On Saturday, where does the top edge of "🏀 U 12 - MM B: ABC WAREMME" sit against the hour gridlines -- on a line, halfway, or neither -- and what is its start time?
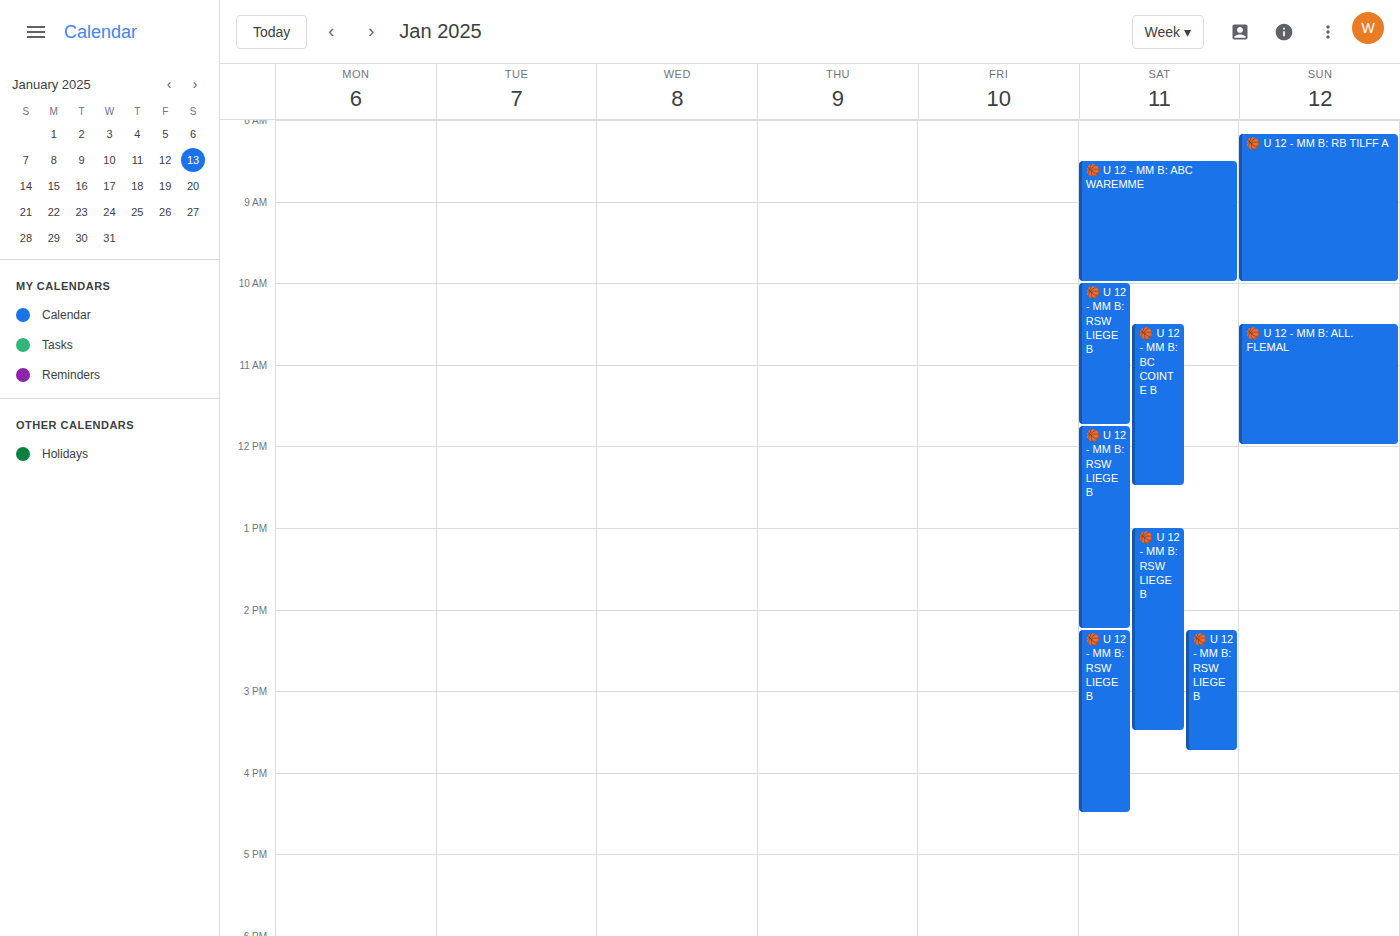
8:30 AM -- halfway between the 8 AM and 9 AM lines.